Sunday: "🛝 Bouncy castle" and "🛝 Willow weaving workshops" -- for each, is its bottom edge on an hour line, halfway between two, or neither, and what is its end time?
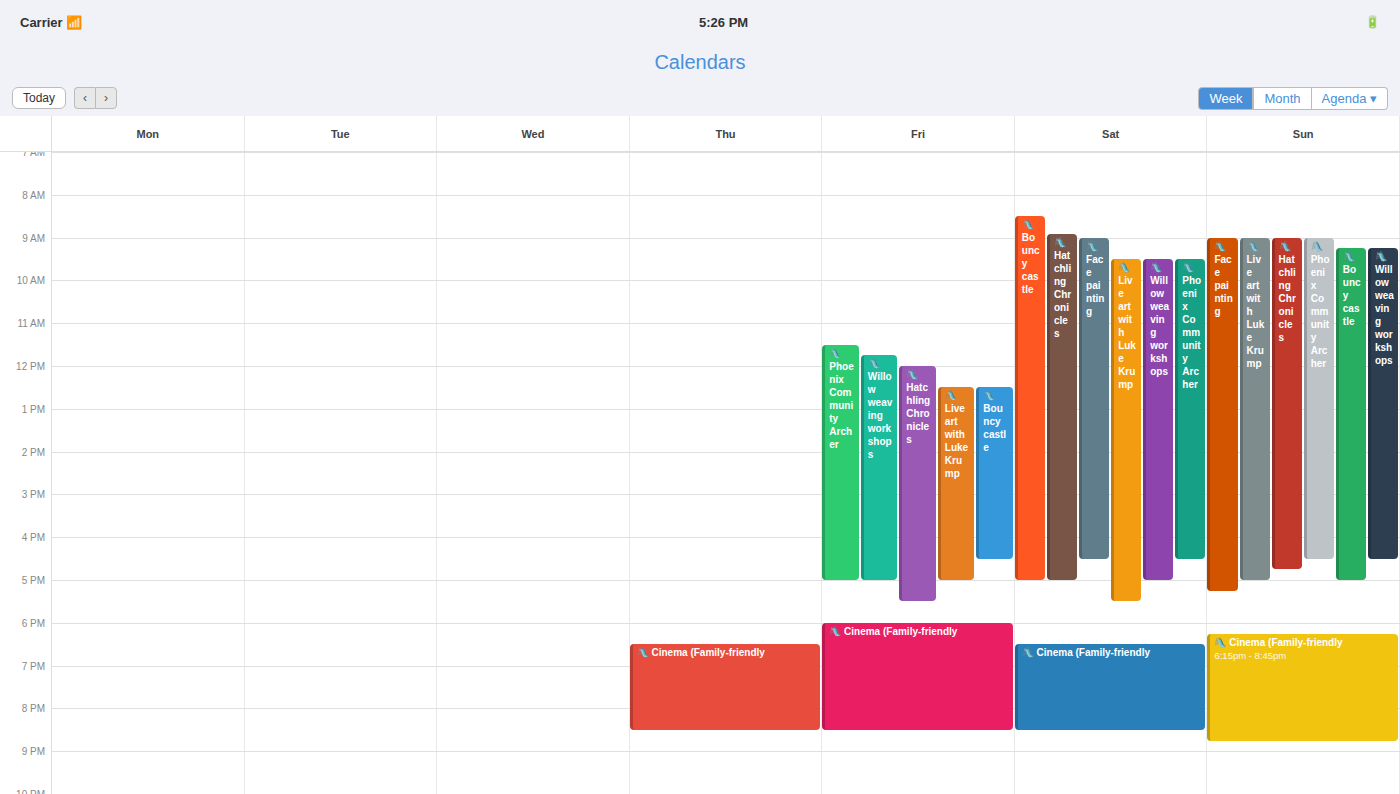
"🛝 Bouncy castle": 5:00 PM, exactly on the 5 PM line. "🛝 Willow weaving workshops": 4:30 PM, halfway between the 4 PM and 5 PM lines.